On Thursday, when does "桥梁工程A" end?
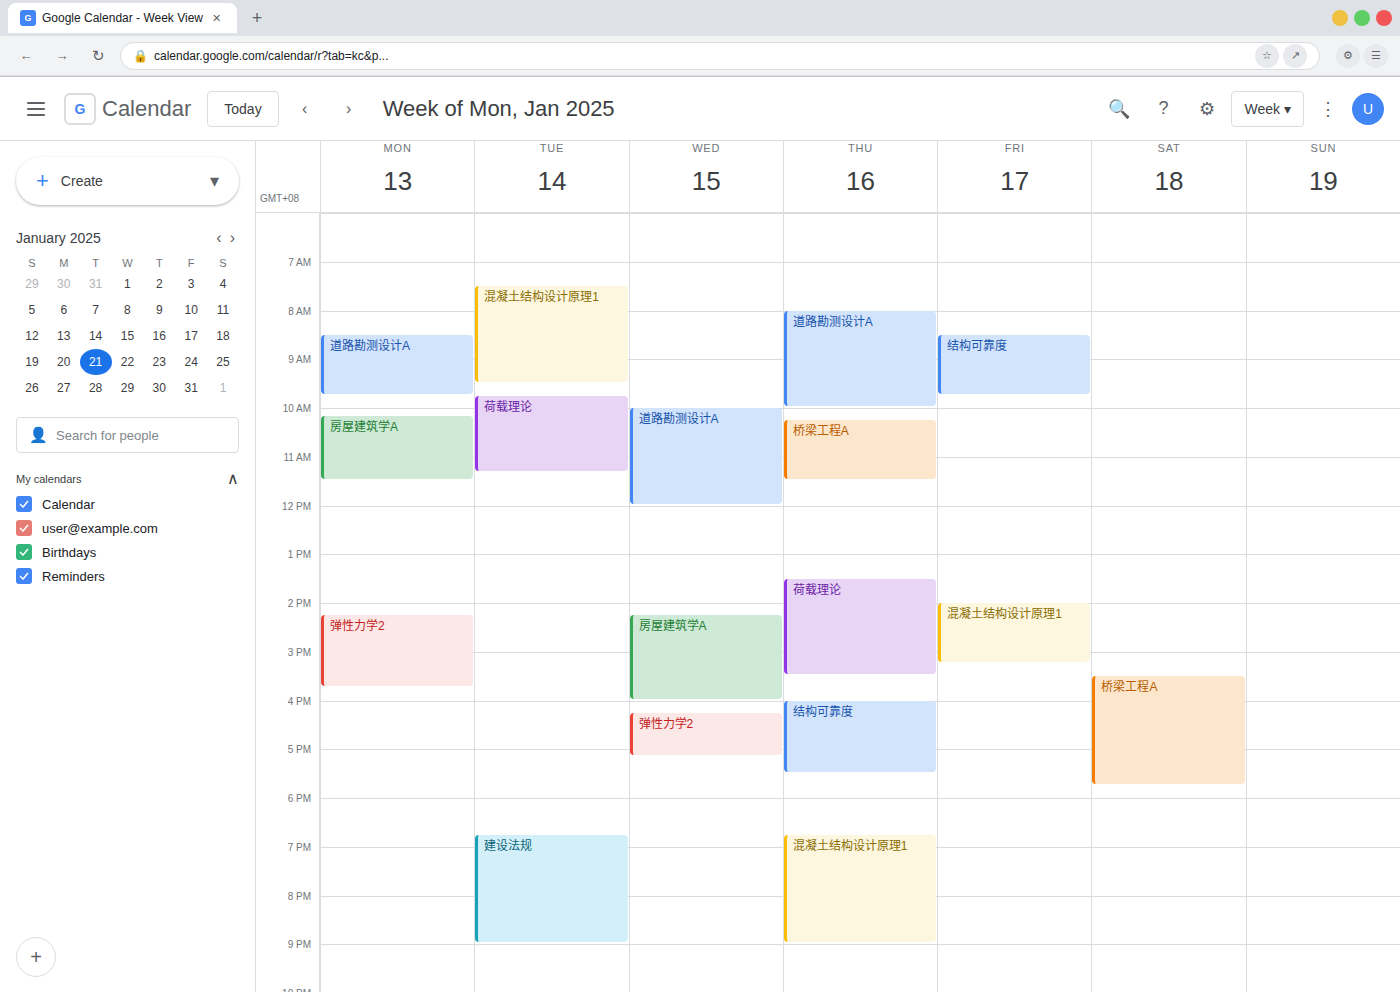
11:30 AM